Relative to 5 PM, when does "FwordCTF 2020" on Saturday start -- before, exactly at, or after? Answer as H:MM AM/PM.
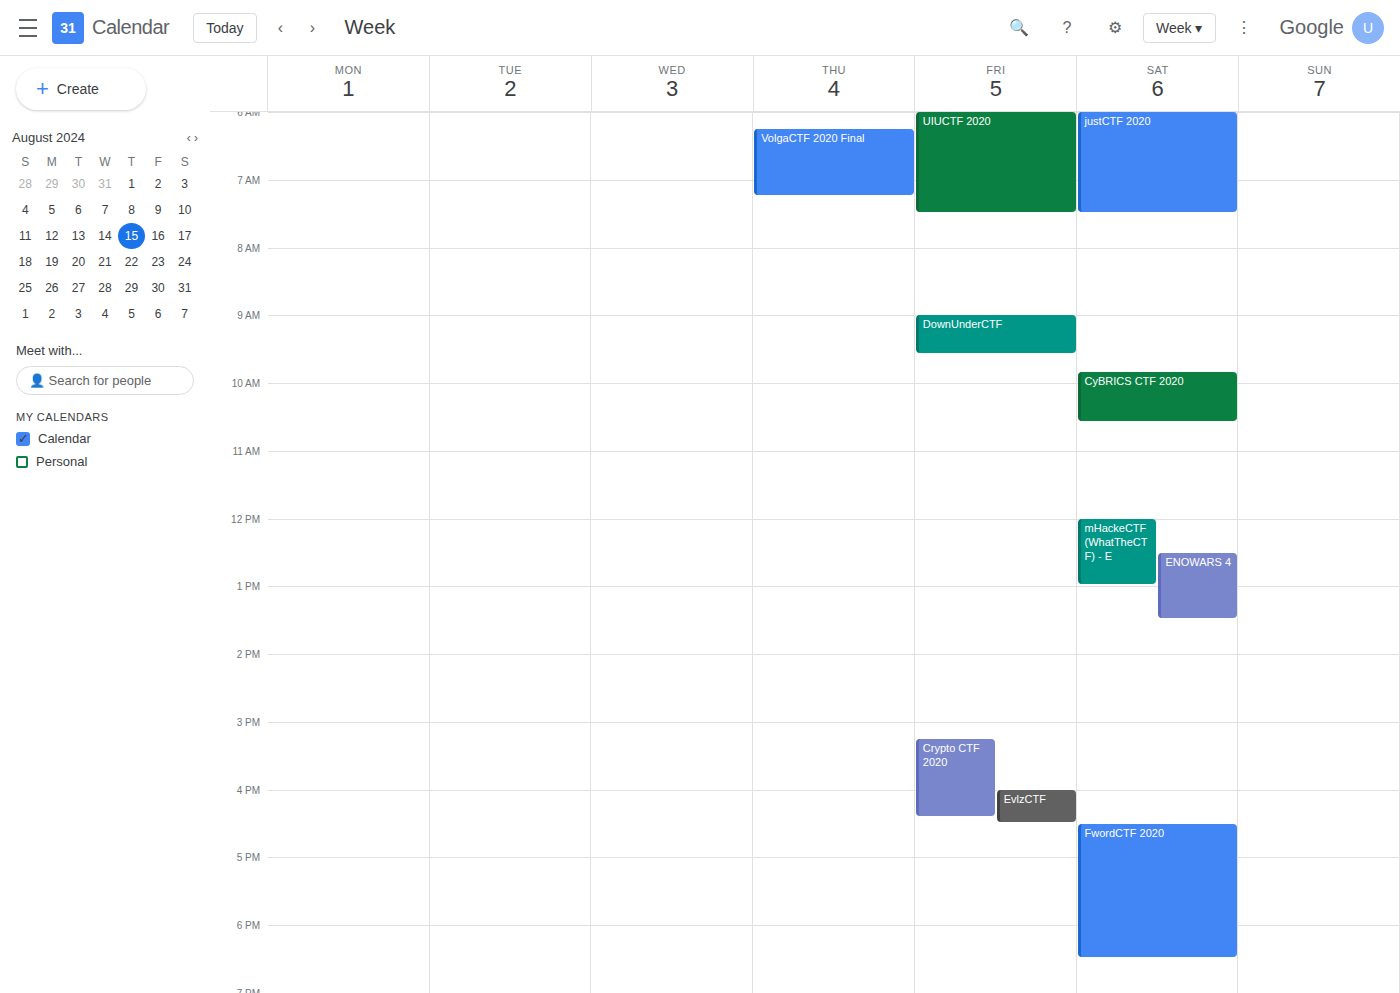
4:30 PM -- before 5 PM, 30 minutes above the 5 PM line.